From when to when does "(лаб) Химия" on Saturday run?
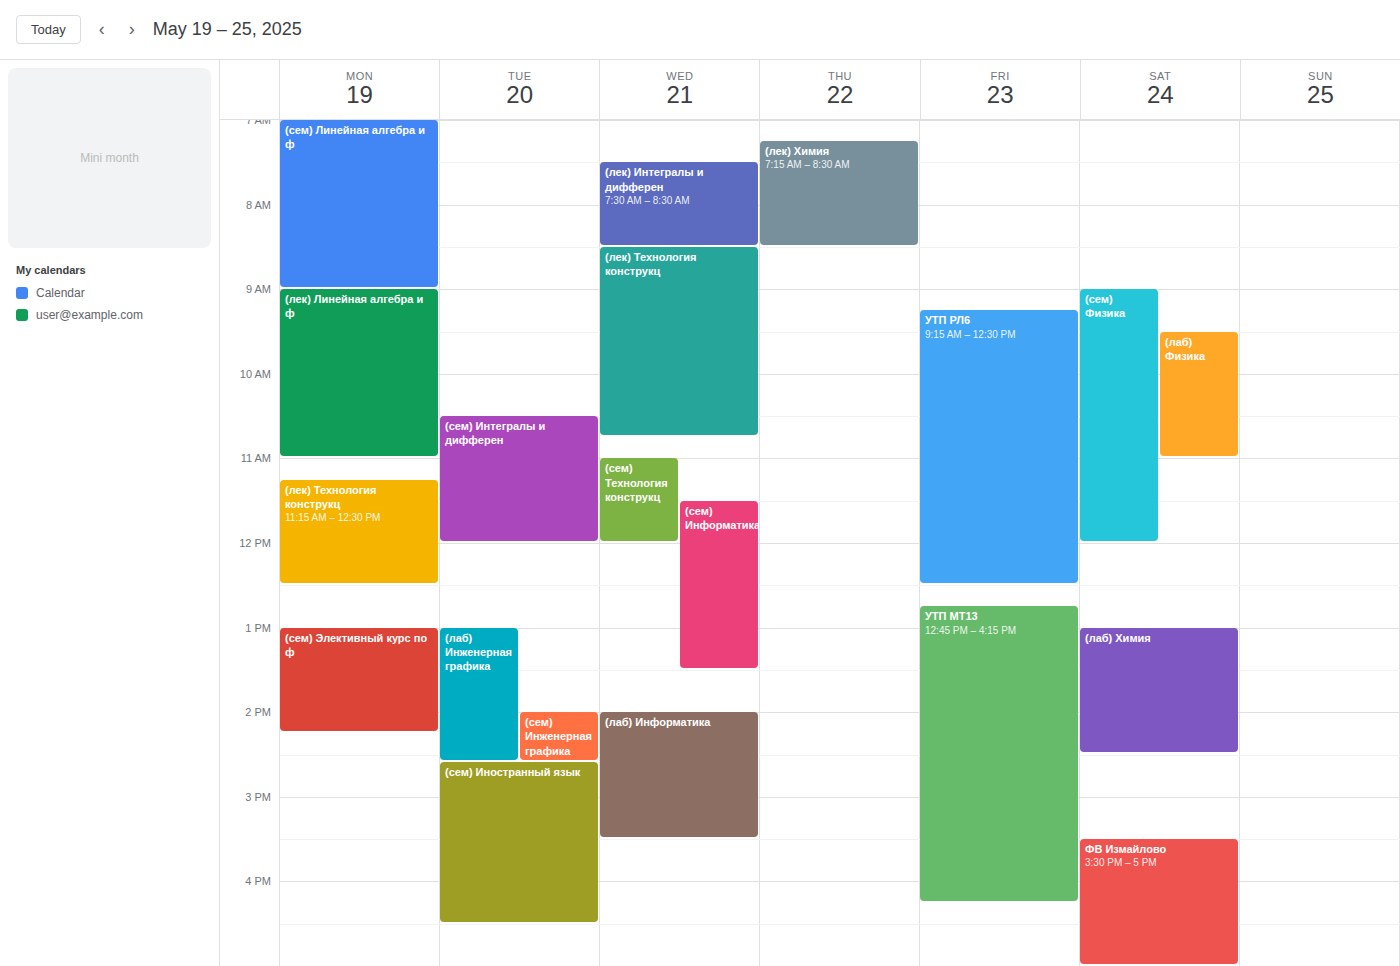
1:00 PM to 2:30 PM